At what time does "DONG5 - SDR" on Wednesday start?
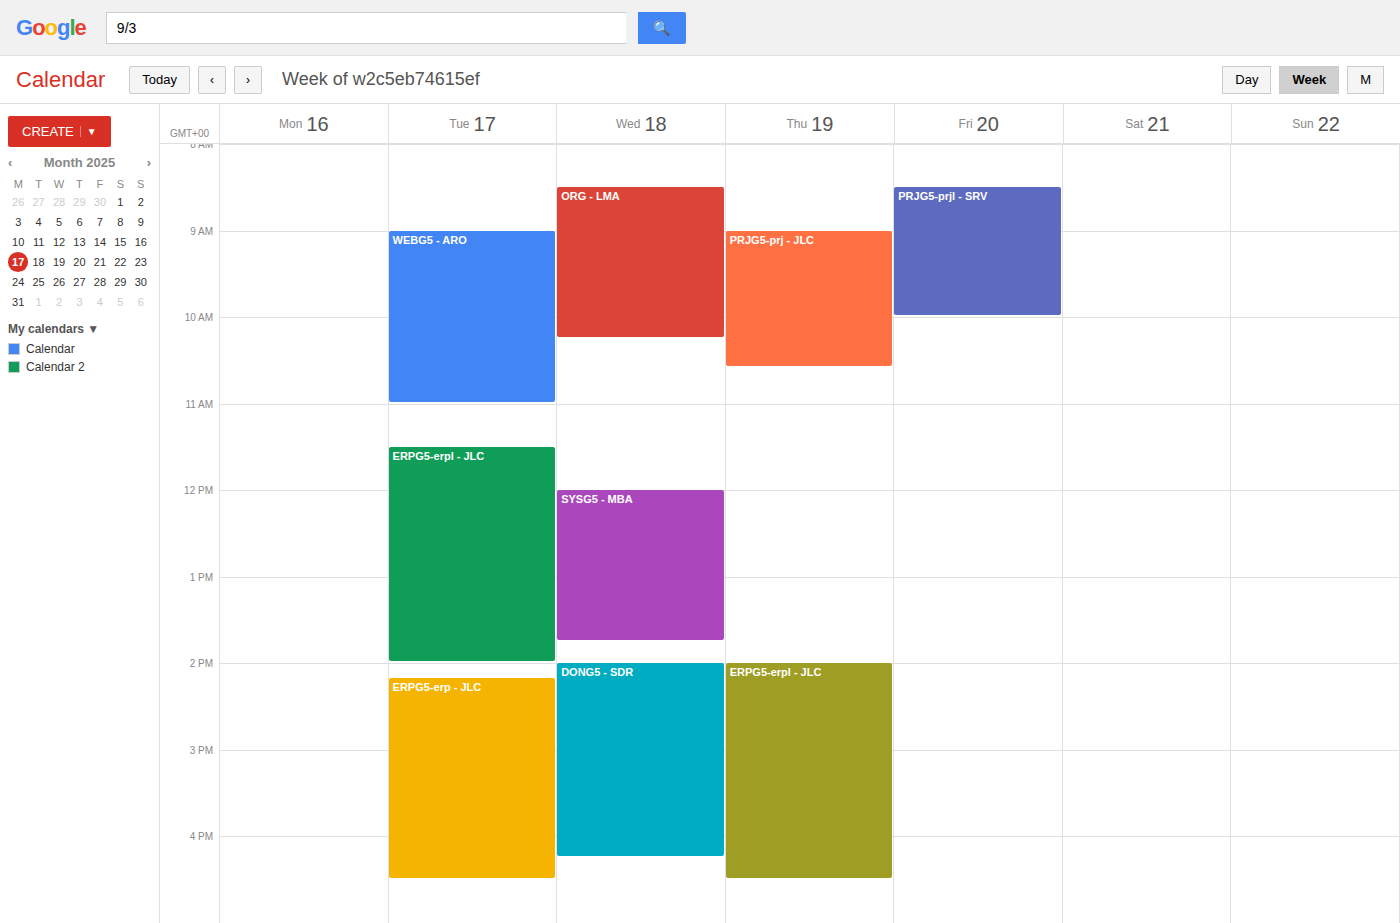
2:00 PM